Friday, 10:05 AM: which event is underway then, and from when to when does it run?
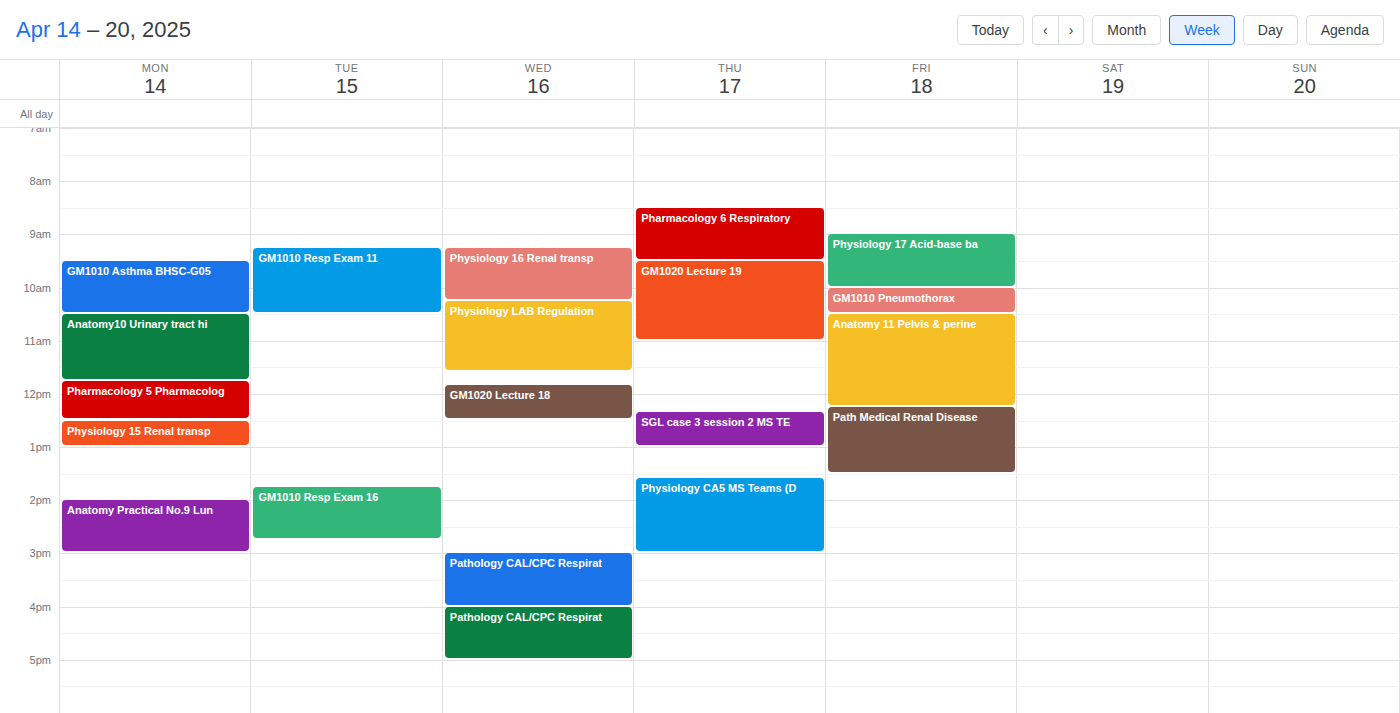
"GM1010 Pneumothorax", 10:00 AM to 10:30 AM